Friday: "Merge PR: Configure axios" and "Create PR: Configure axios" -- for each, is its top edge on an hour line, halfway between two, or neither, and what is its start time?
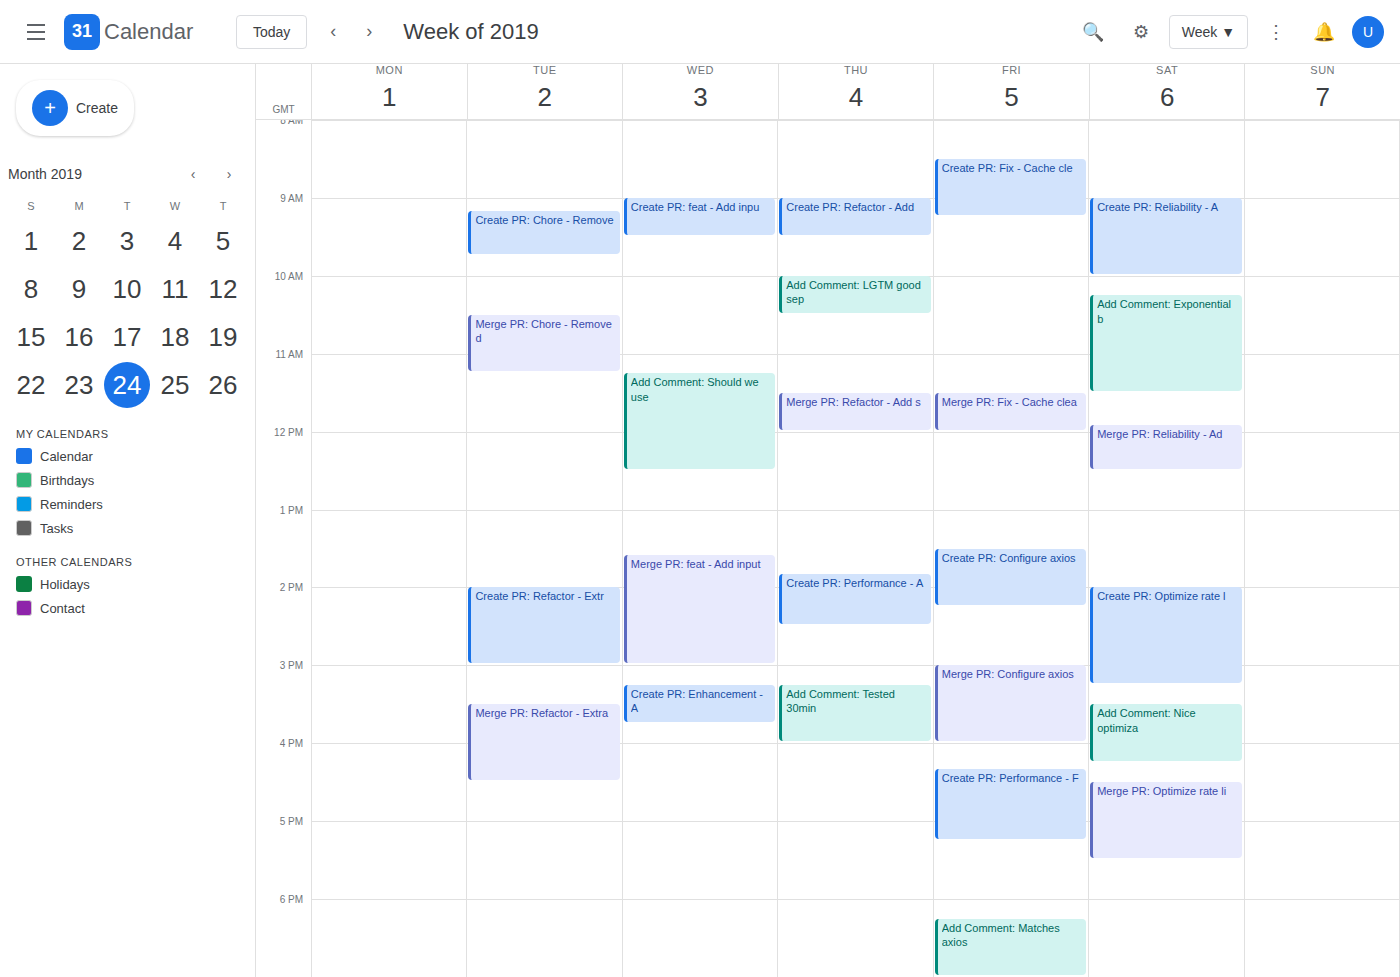
"Merge PR: Configure axios": 15:00, exactly on the 15:00 line. "Create PR: Configure axios": 13:30, halfway between the 13:00 and 14:00 lines.